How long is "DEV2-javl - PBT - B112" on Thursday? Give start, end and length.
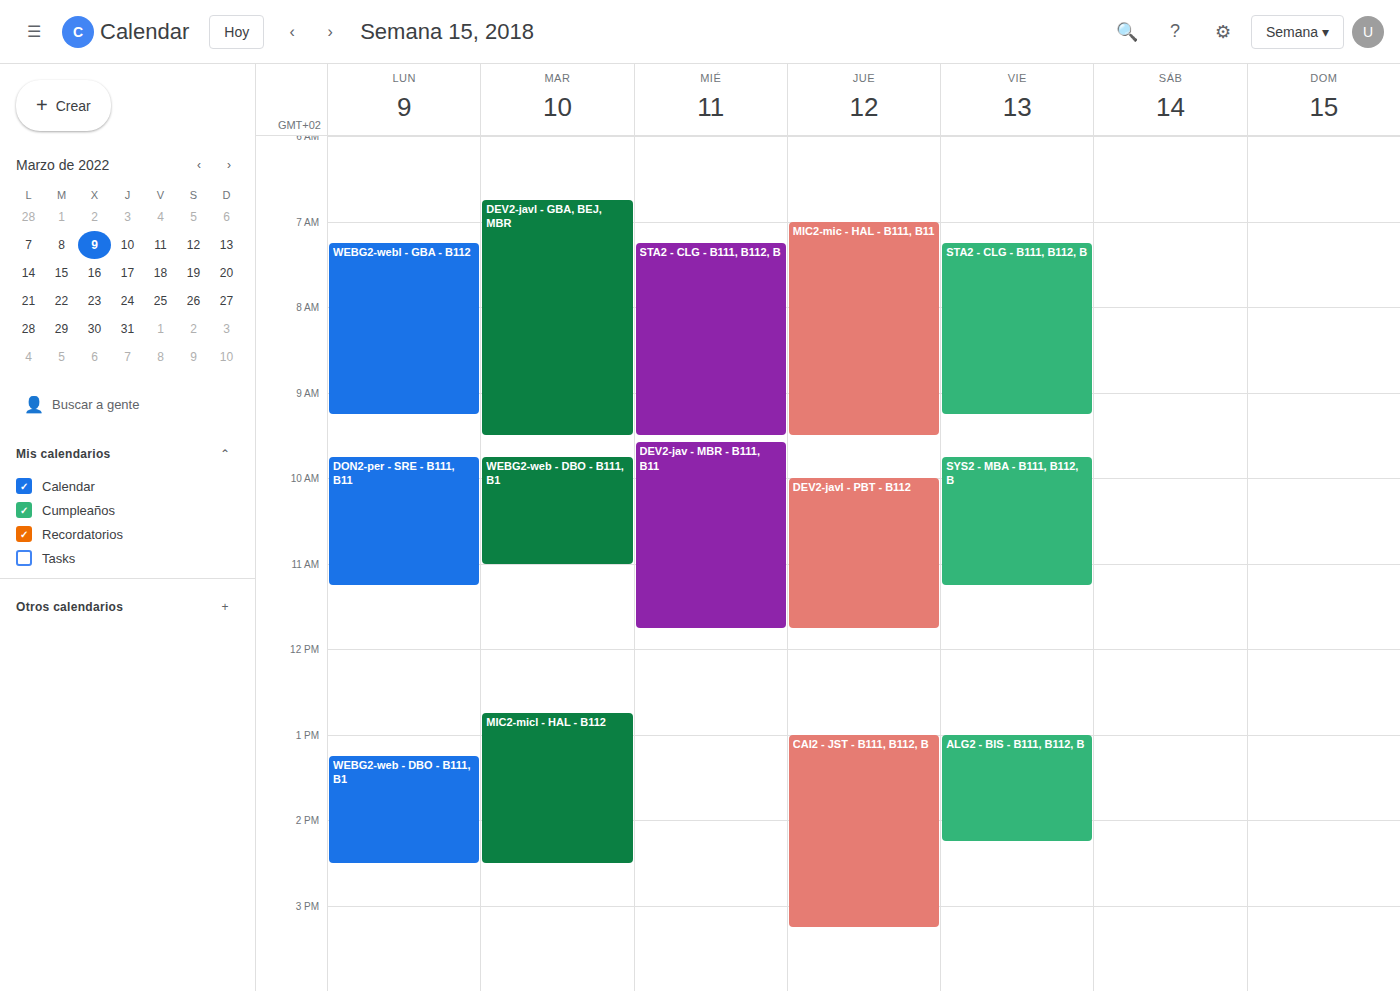
10:00 AM to 11:45 AM, 1 hour 45 minutes